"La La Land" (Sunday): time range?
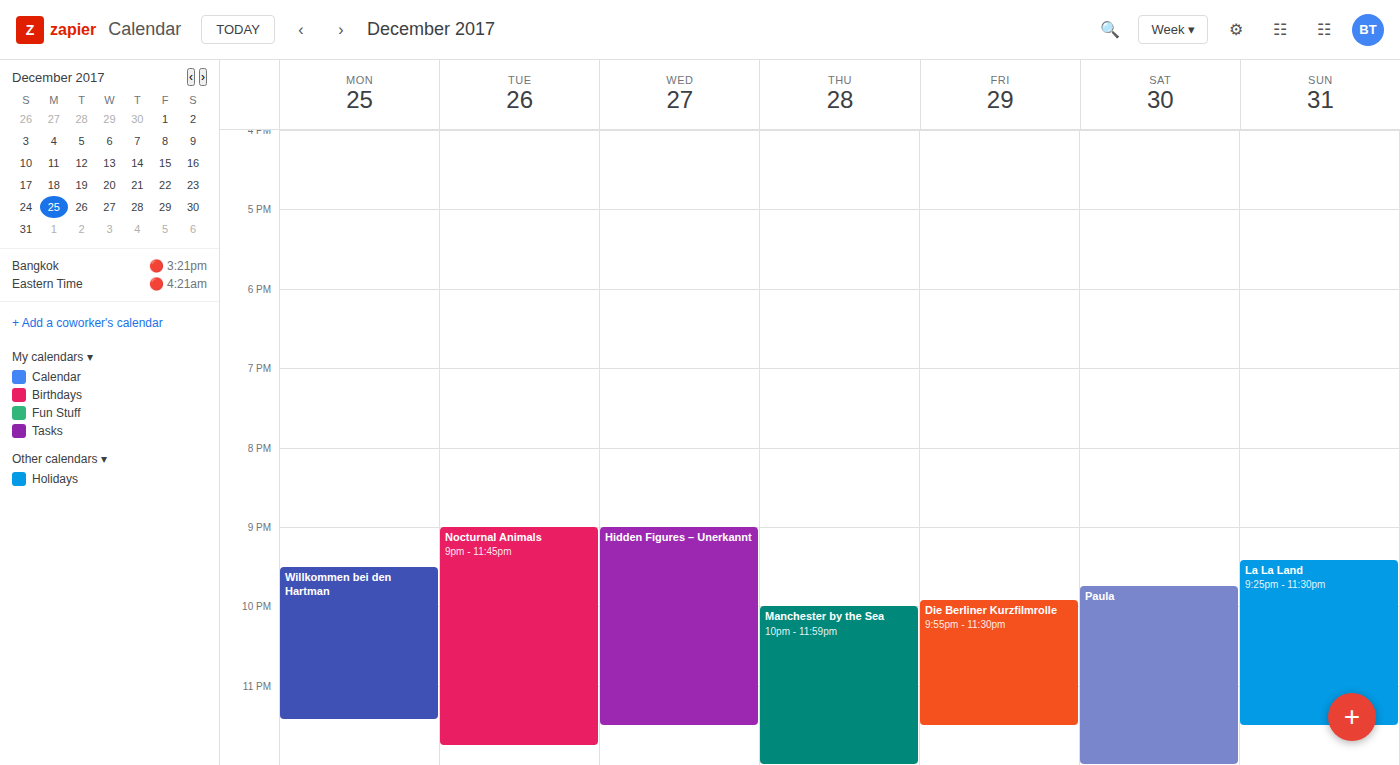
9:25 PM to 11:30 PM